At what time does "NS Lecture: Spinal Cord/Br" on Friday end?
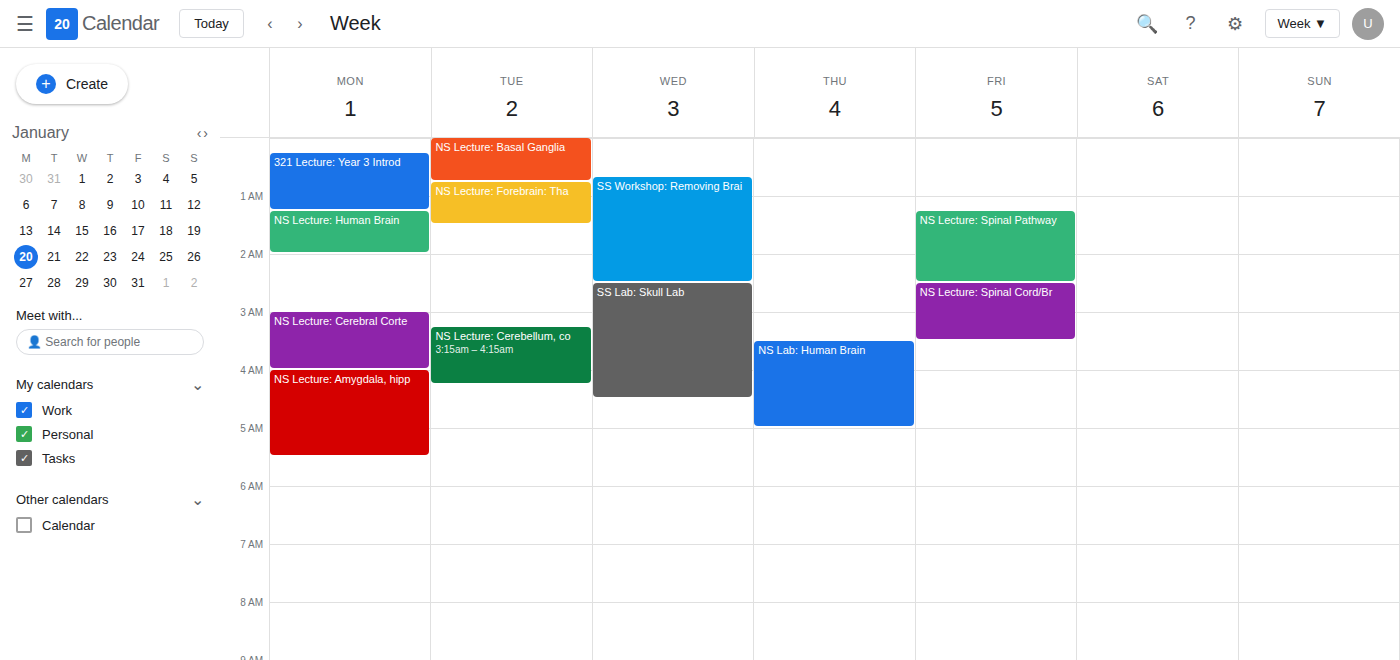
3:30 AM